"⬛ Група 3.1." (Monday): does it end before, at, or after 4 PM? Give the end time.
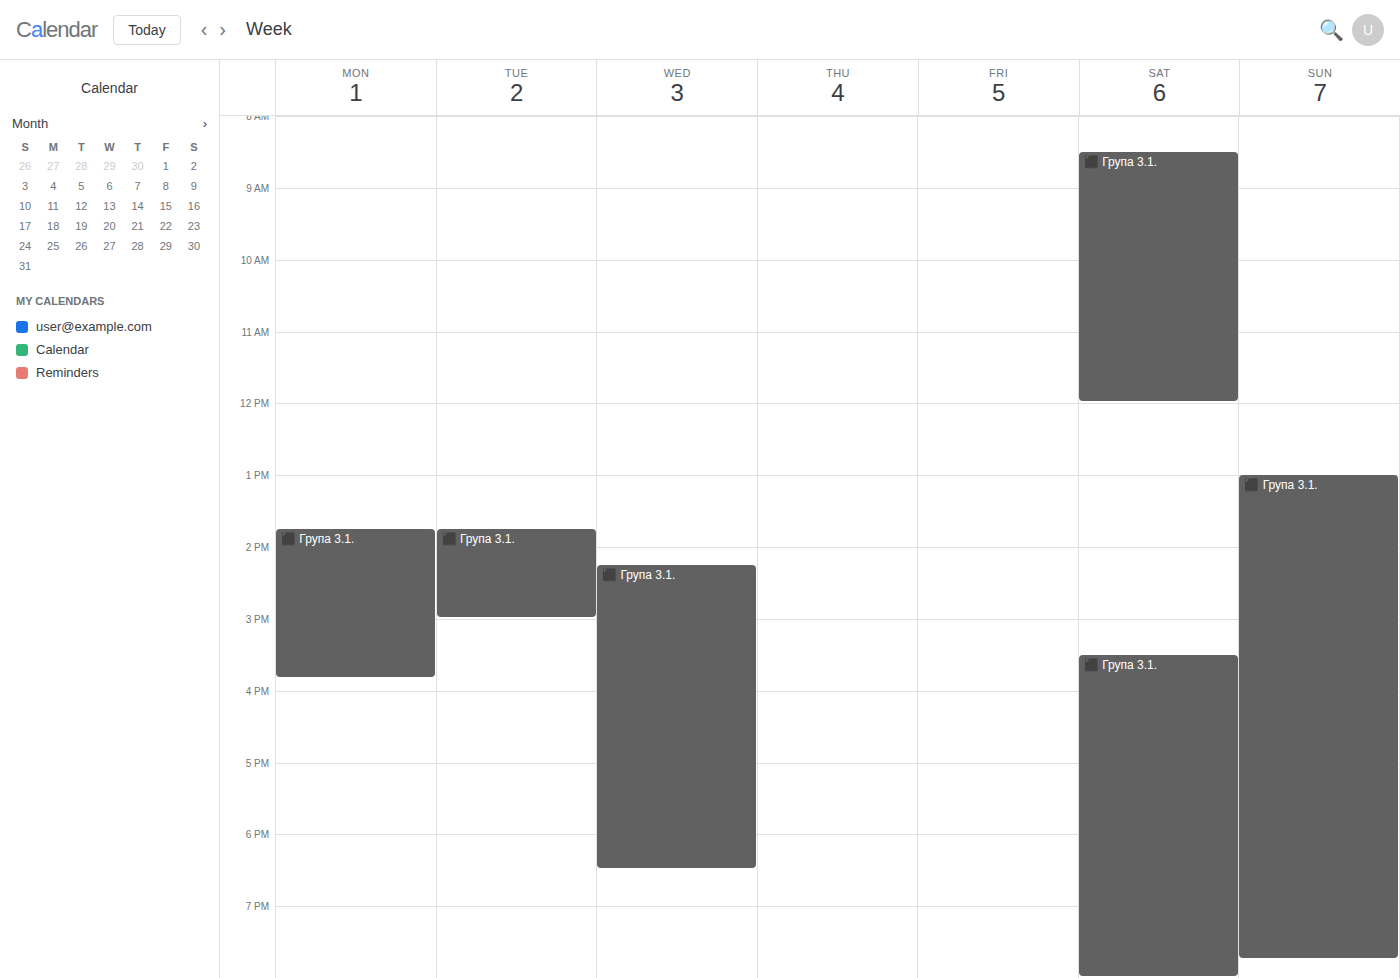
3:50 PM -- before 4 PM, 10 minutes above the 4 PM line.